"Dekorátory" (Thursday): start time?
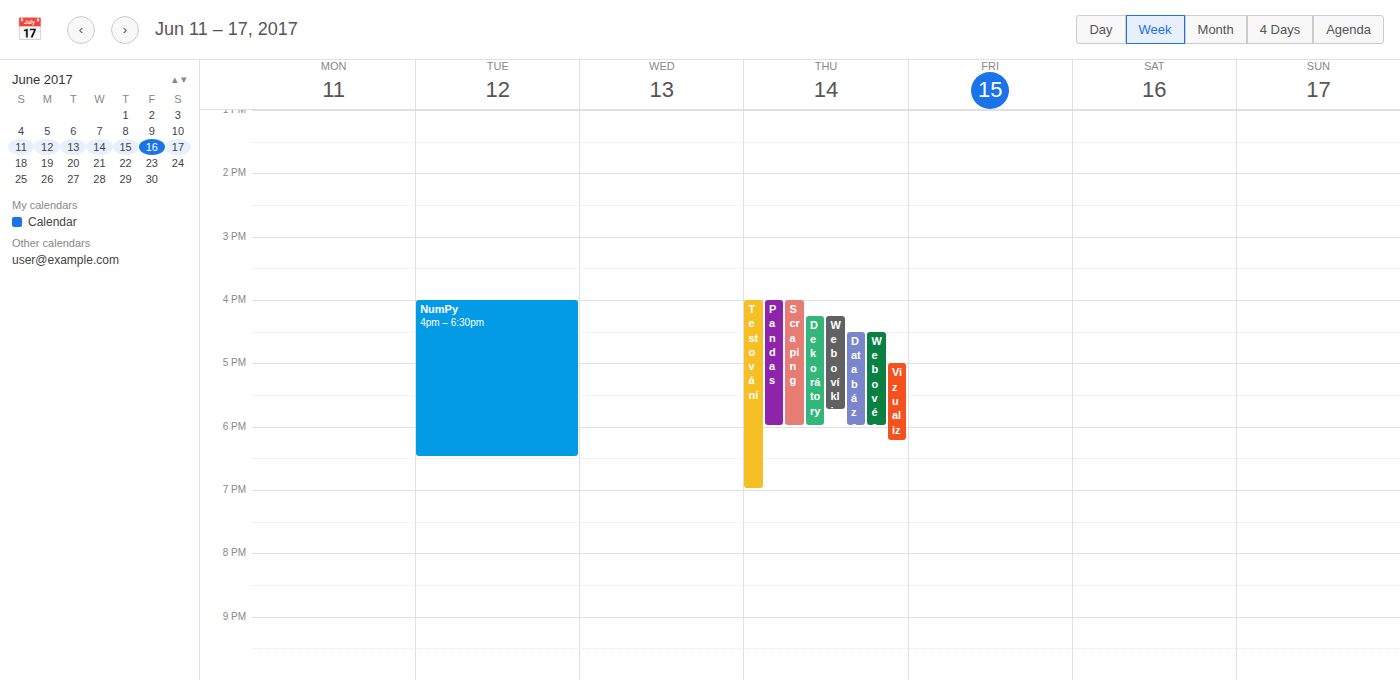
4:15 PM